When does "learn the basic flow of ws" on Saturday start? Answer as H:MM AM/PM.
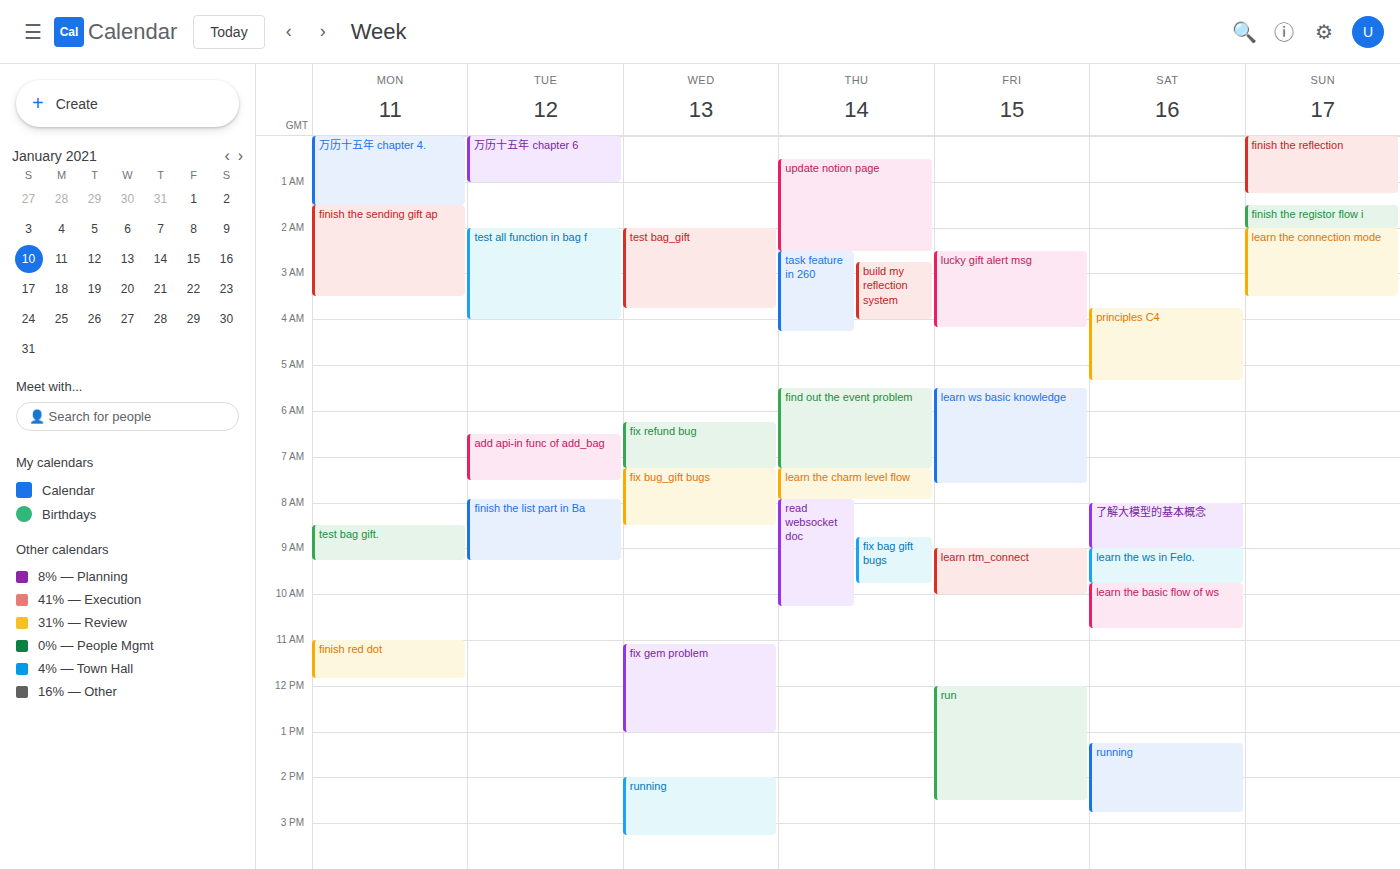
9:45 AM